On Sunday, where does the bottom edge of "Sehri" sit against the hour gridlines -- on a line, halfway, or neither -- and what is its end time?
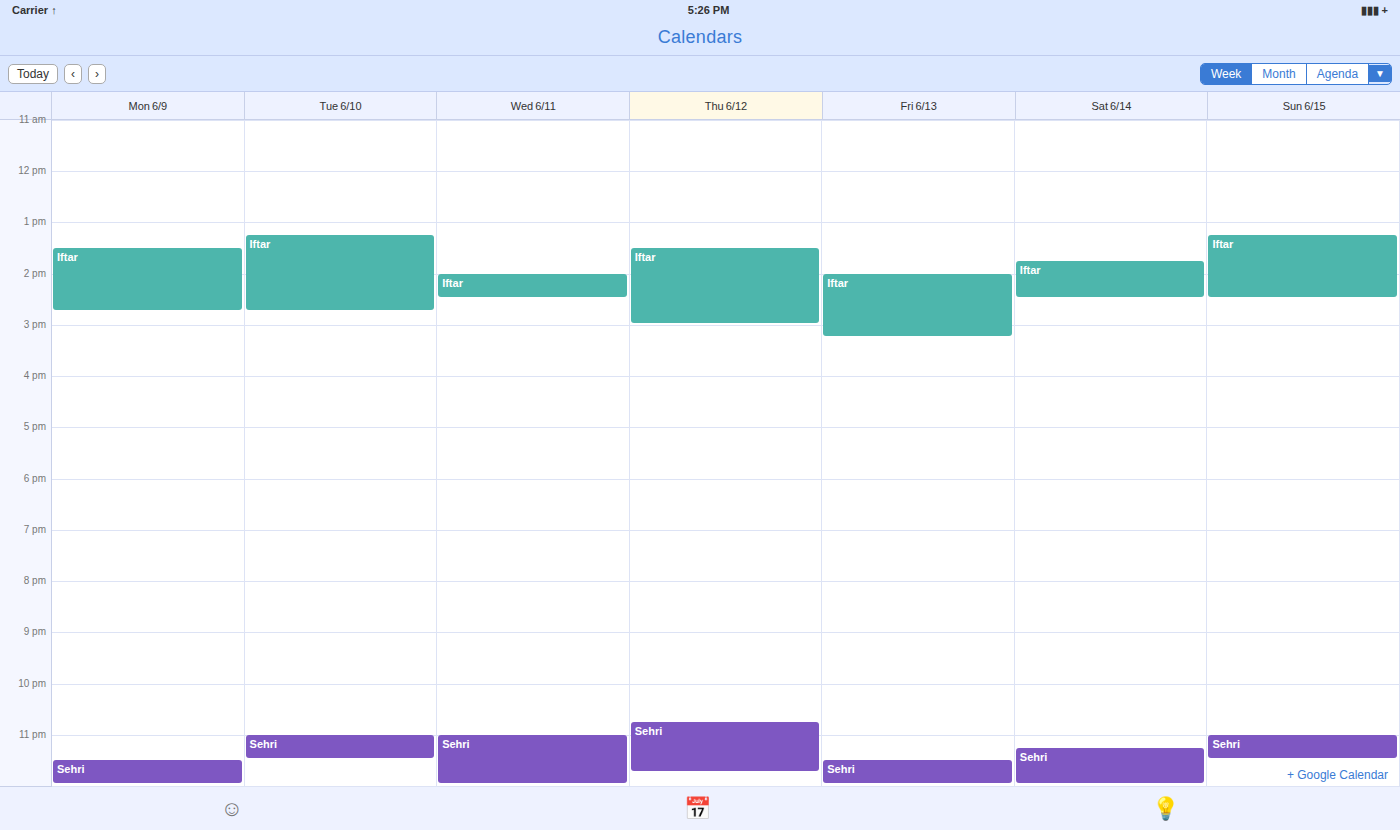
11:30 PM -- halfway between the 11 PM and 12 AM lines.